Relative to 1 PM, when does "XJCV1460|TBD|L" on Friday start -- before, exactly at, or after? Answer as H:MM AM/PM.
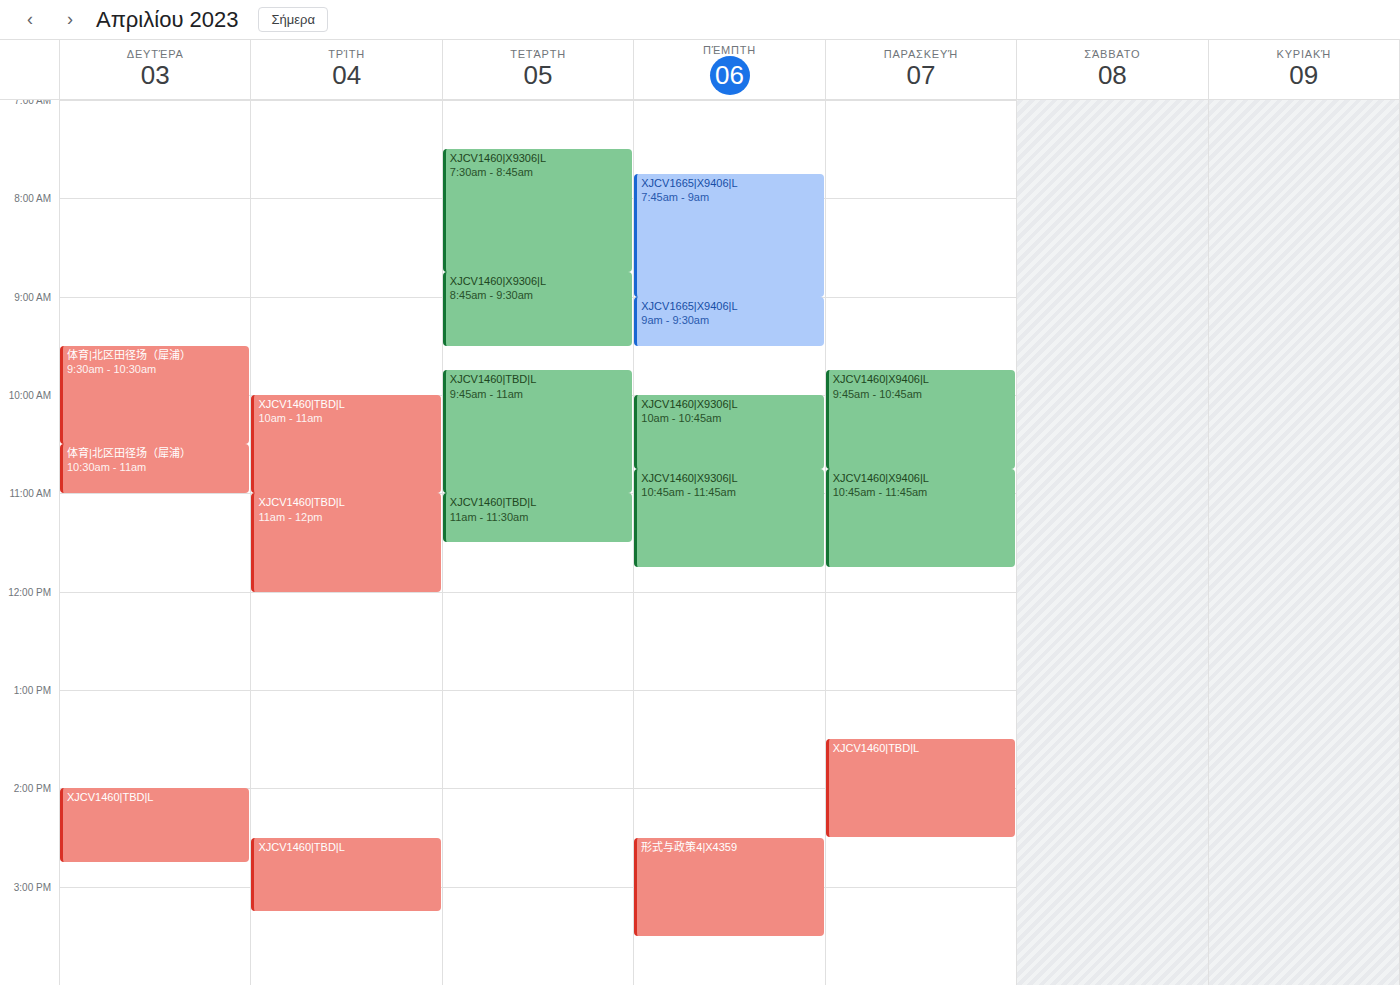
1:30 PM -- after 1 PM, 30 minutes below the 1 PM line.